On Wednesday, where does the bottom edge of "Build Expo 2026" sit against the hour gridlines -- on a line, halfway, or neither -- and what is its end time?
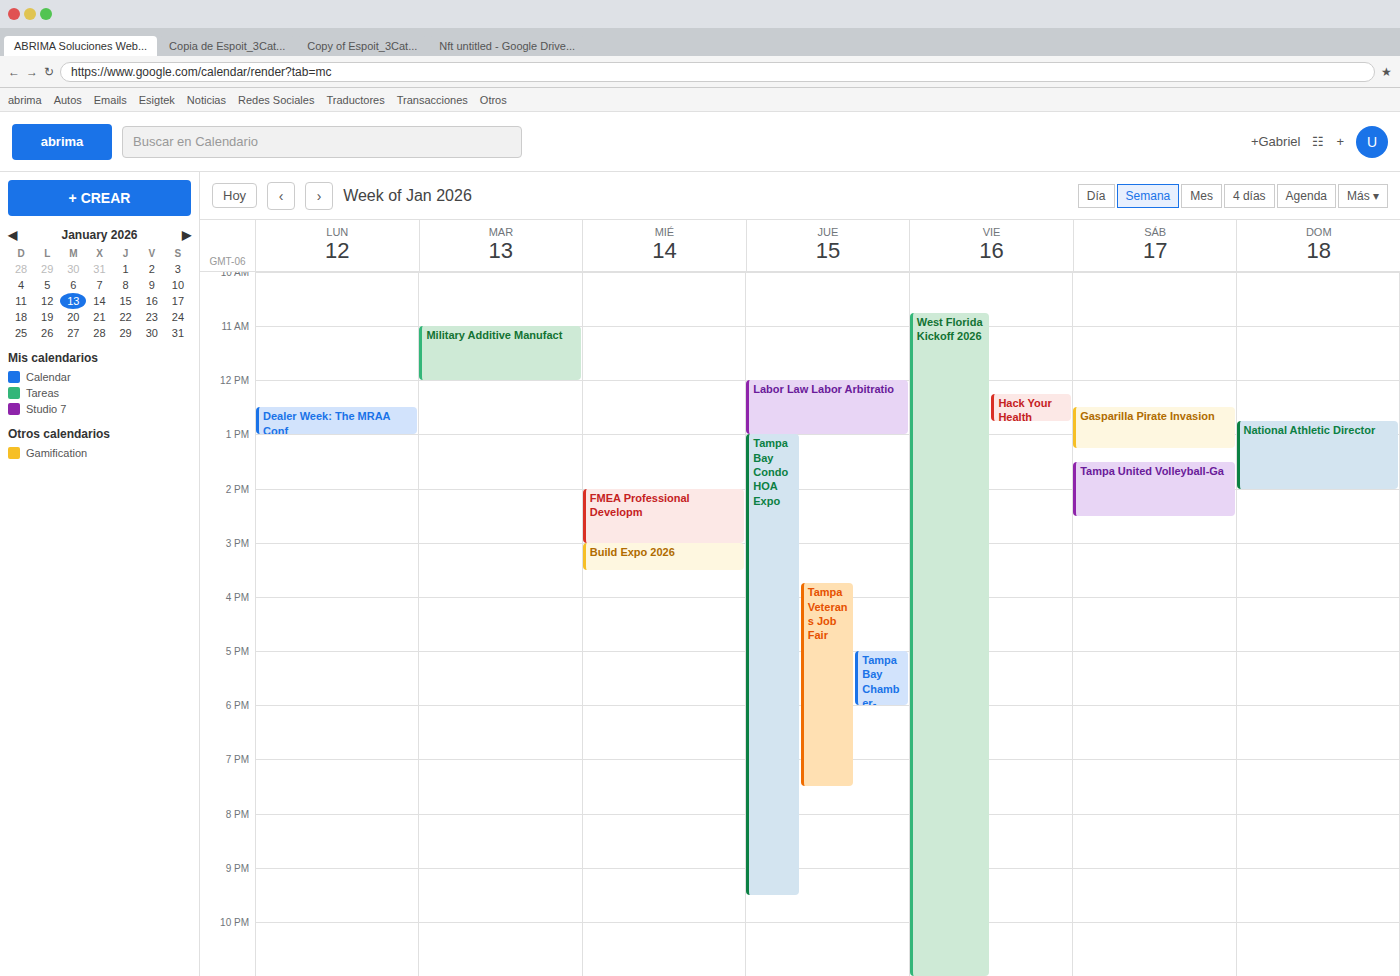
3:30 PM -- halfway between the 3 PM and 4 PM lines.